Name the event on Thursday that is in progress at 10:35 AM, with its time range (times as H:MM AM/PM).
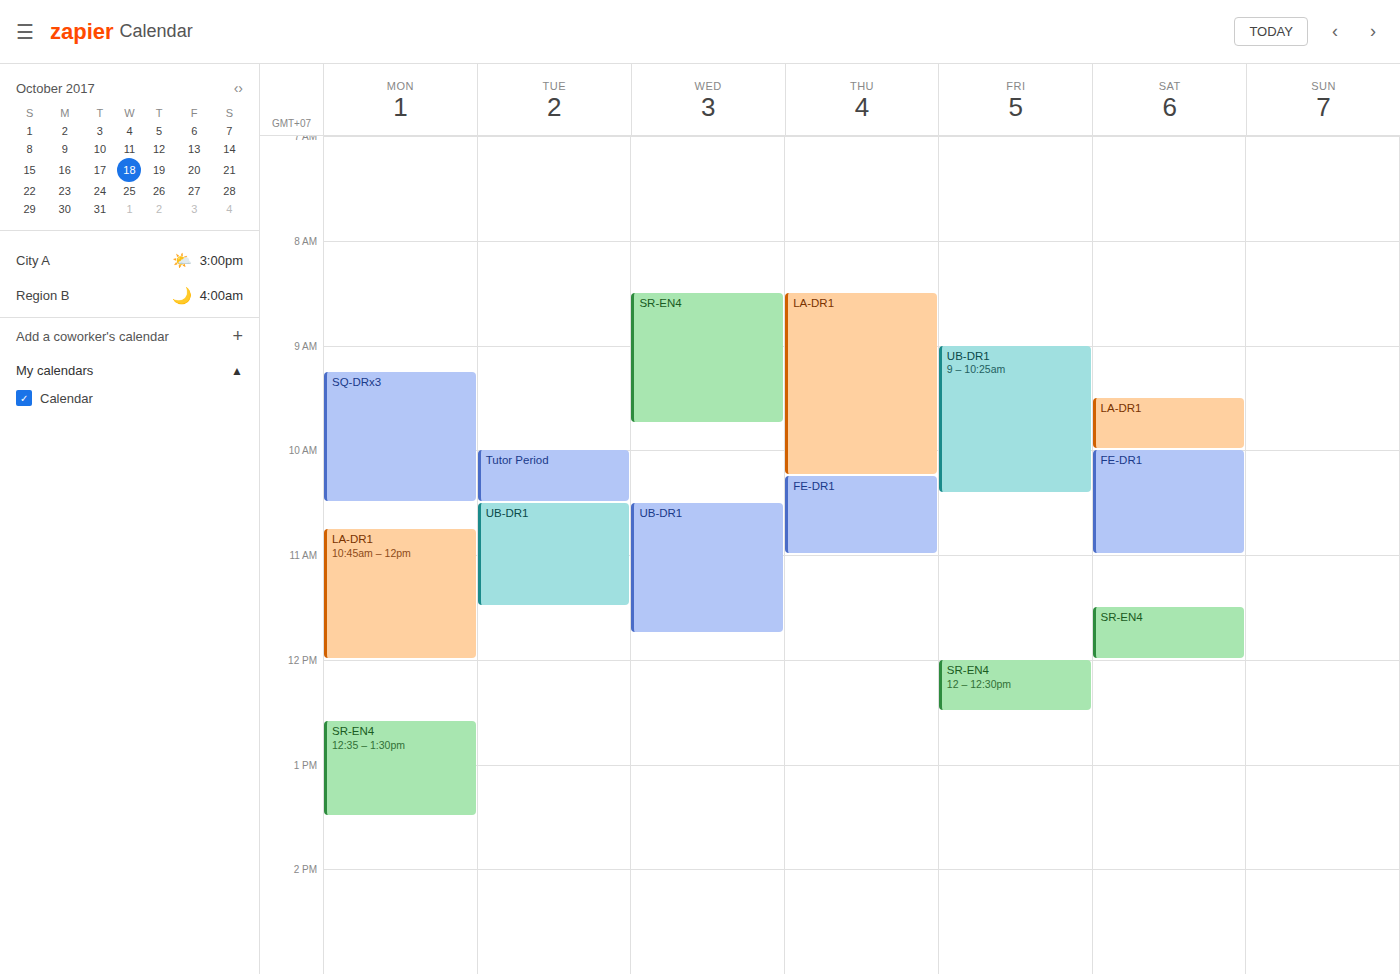
"FE-DR1", 10:15 AM to 11:00 AM